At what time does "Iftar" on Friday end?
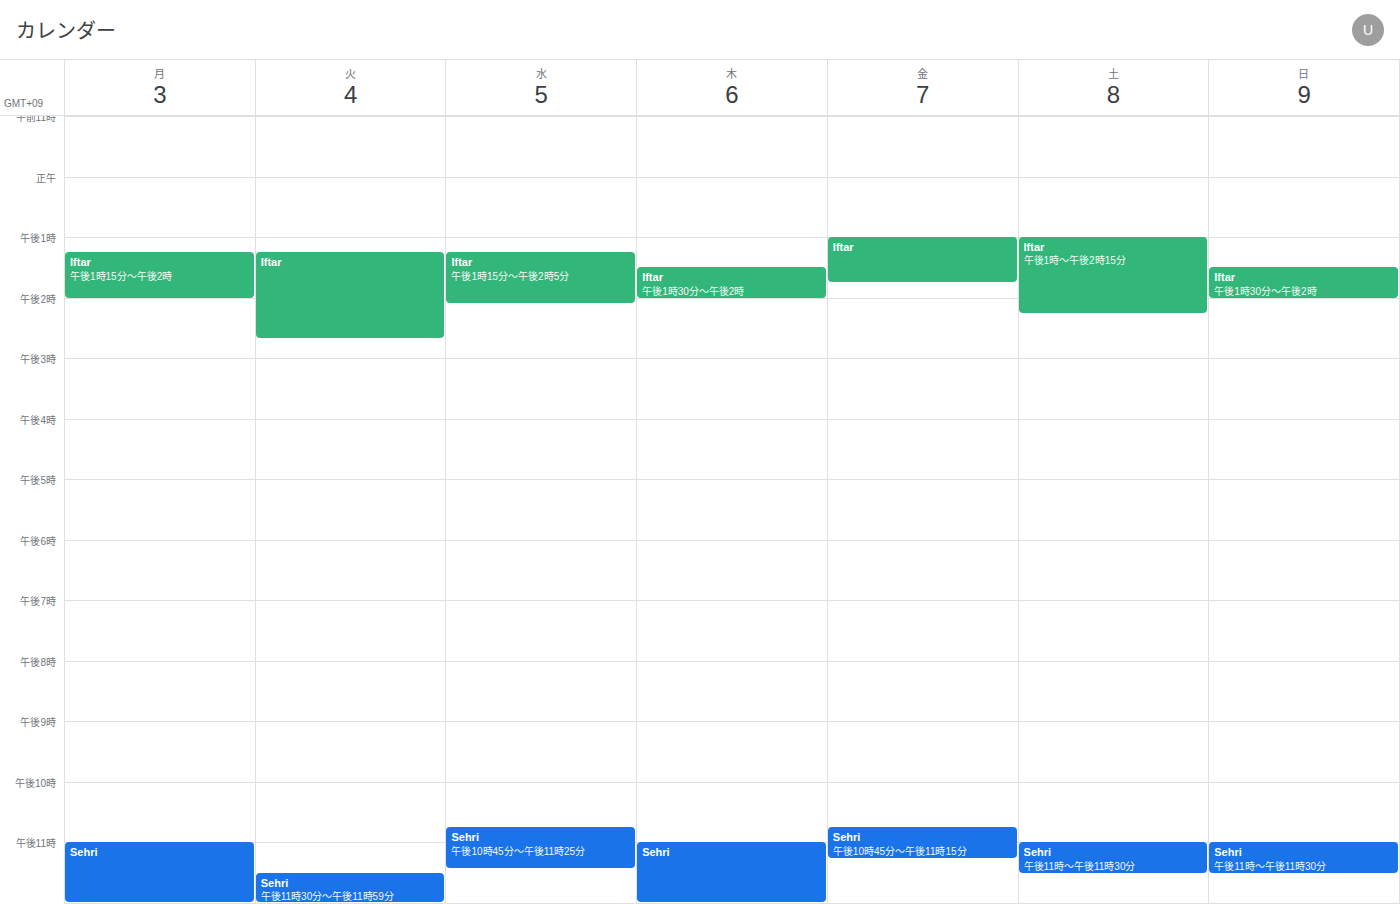
1:45 PM